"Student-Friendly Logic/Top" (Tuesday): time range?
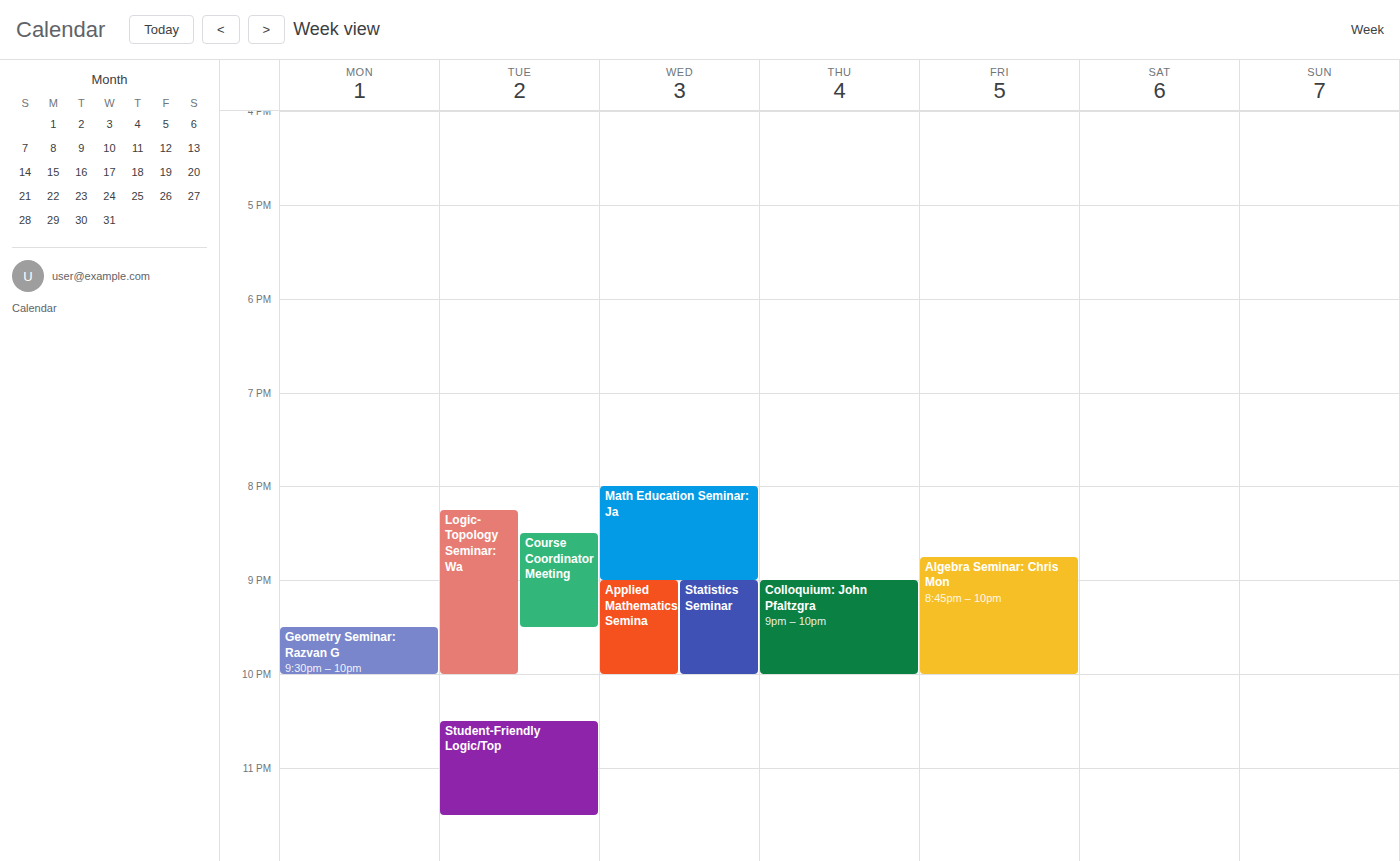
10:30 PM to 11:30 PM